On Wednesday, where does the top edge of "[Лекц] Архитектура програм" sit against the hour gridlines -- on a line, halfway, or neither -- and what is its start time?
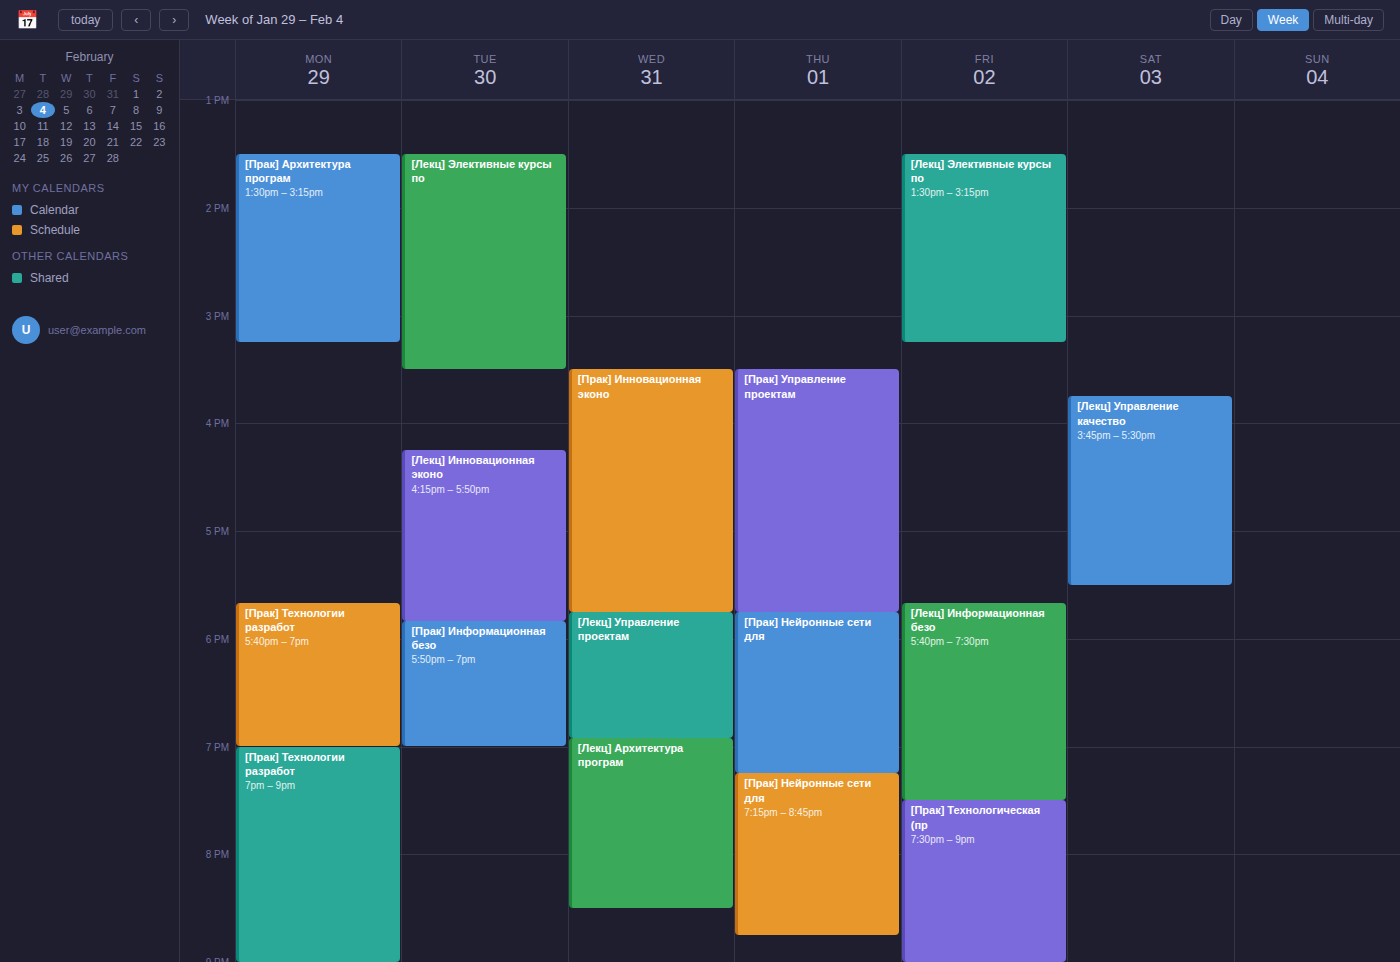
6:55 PM -- neither: 55 minutes below the 6 PM line and 5 minutes above the 7 PM line.